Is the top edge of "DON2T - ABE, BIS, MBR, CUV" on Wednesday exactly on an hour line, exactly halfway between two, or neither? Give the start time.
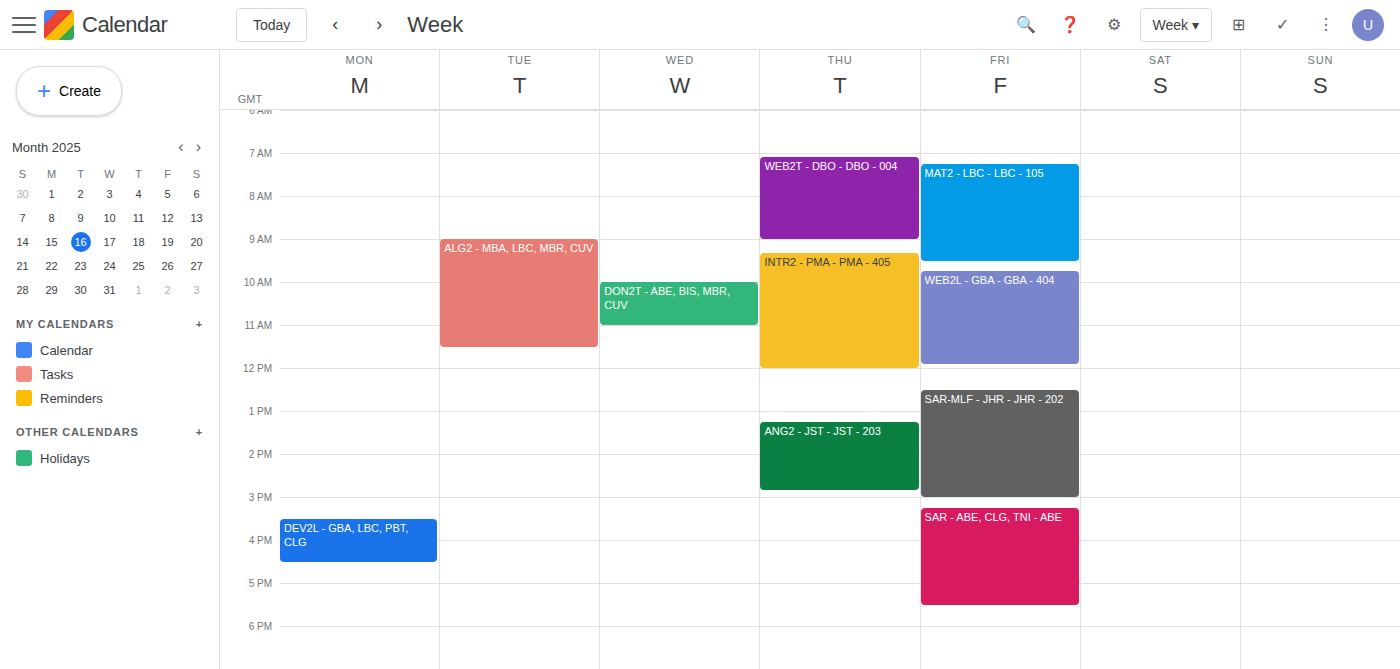
10:00 AM -- exactly on the 10 AM line.